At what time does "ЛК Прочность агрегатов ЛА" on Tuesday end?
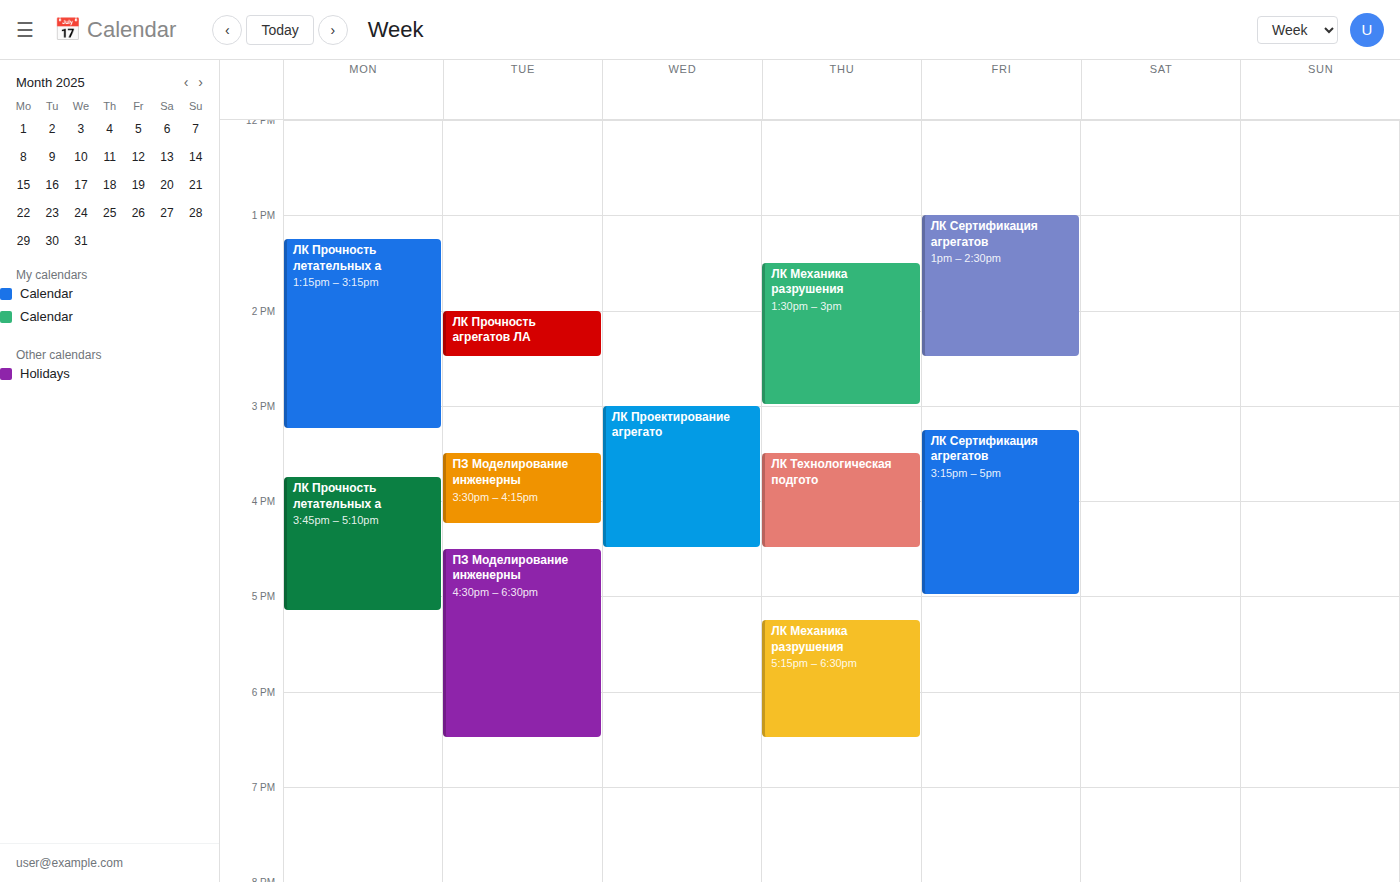
2:30 PM